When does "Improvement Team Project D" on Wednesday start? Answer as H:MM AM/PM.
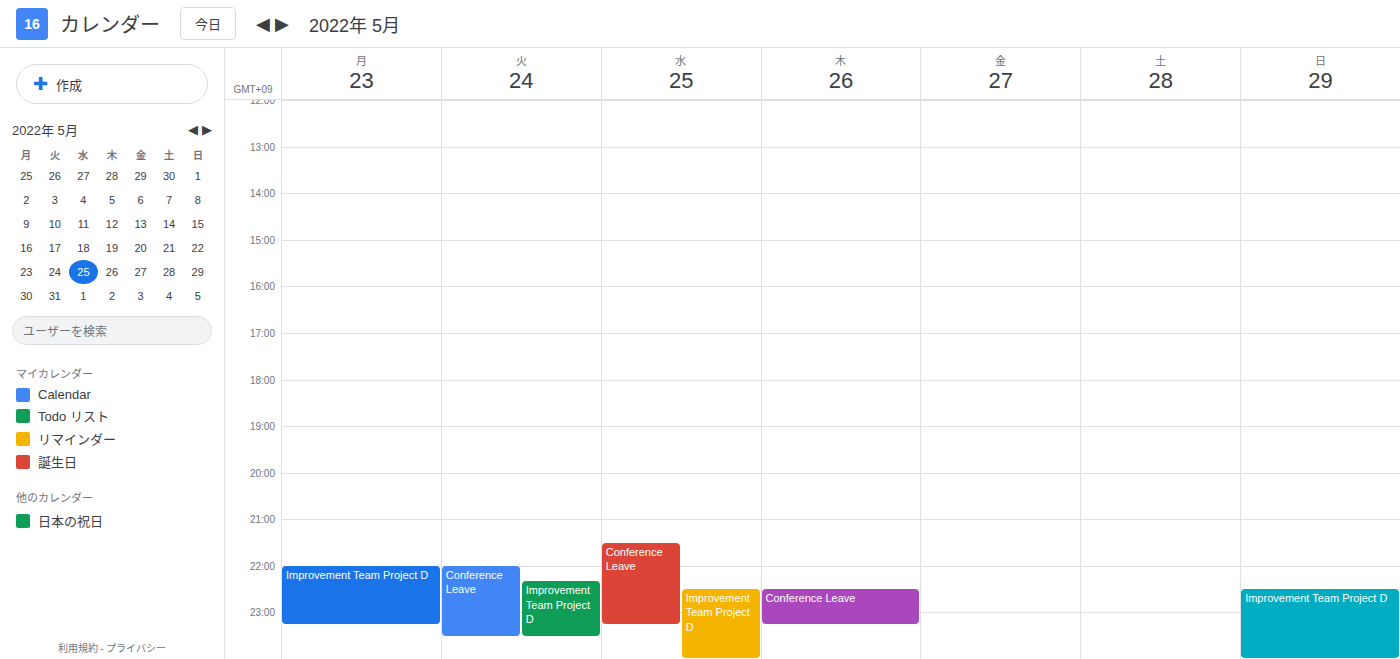
10:30 PM